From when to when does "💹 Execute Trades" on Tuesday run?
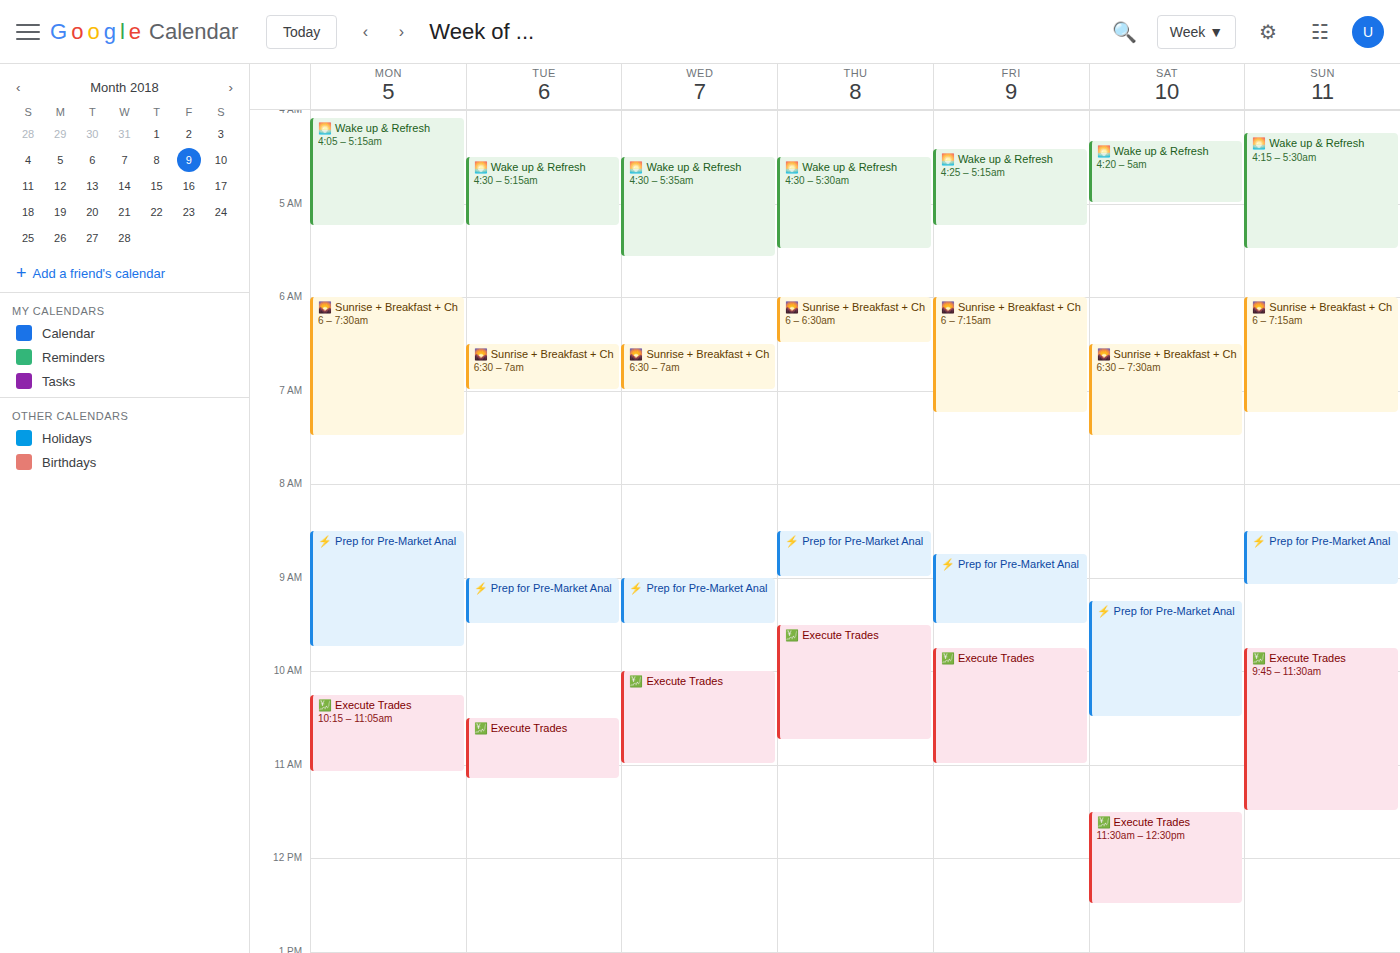
10:30 to 11:10